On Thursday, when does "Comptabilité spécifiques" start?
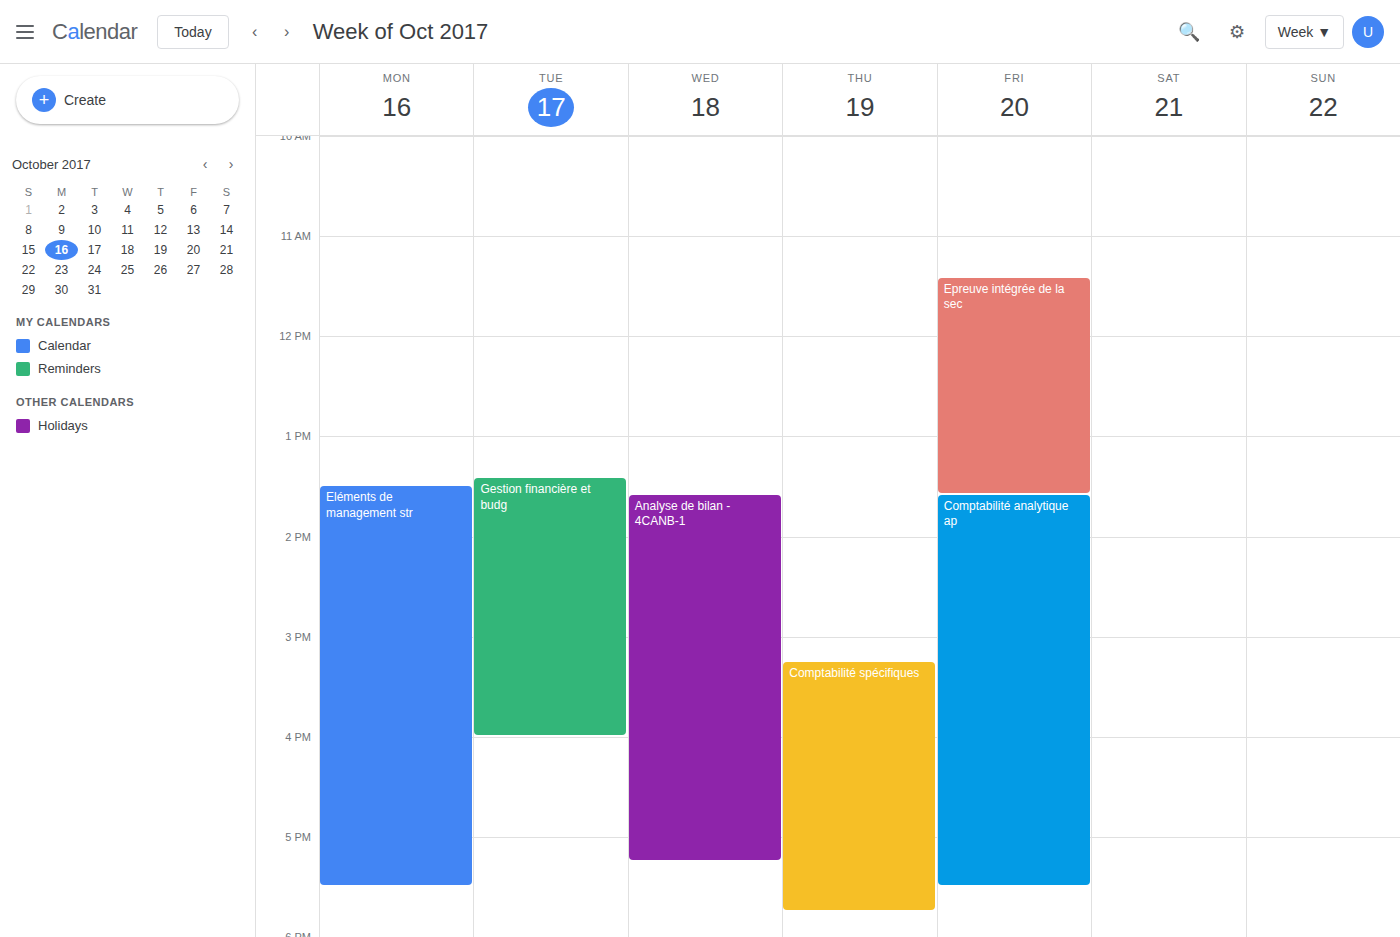
3:15 PM